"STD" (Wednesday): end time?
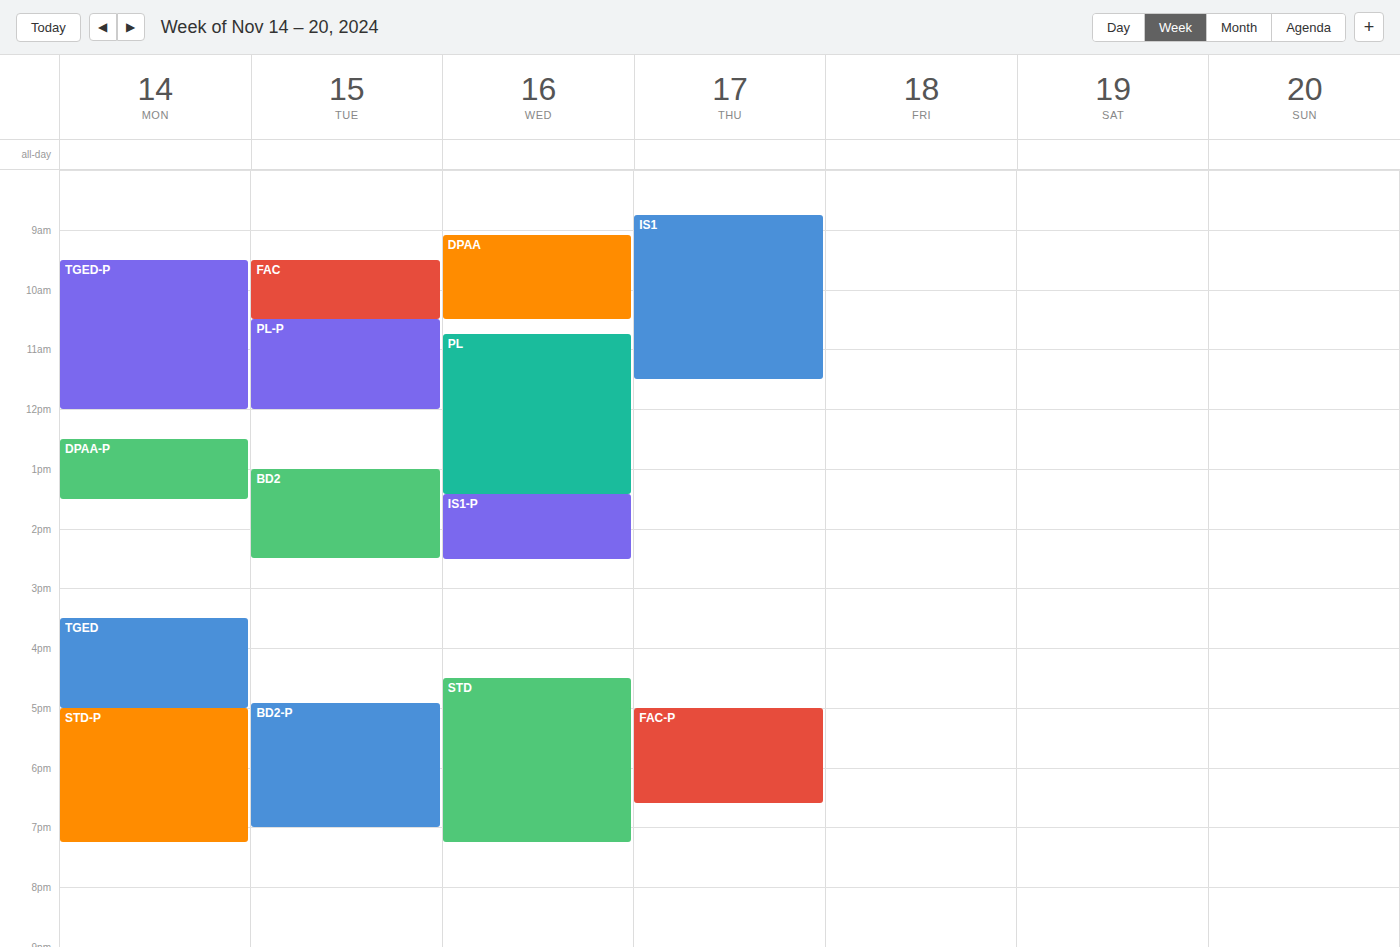
7:15 PM